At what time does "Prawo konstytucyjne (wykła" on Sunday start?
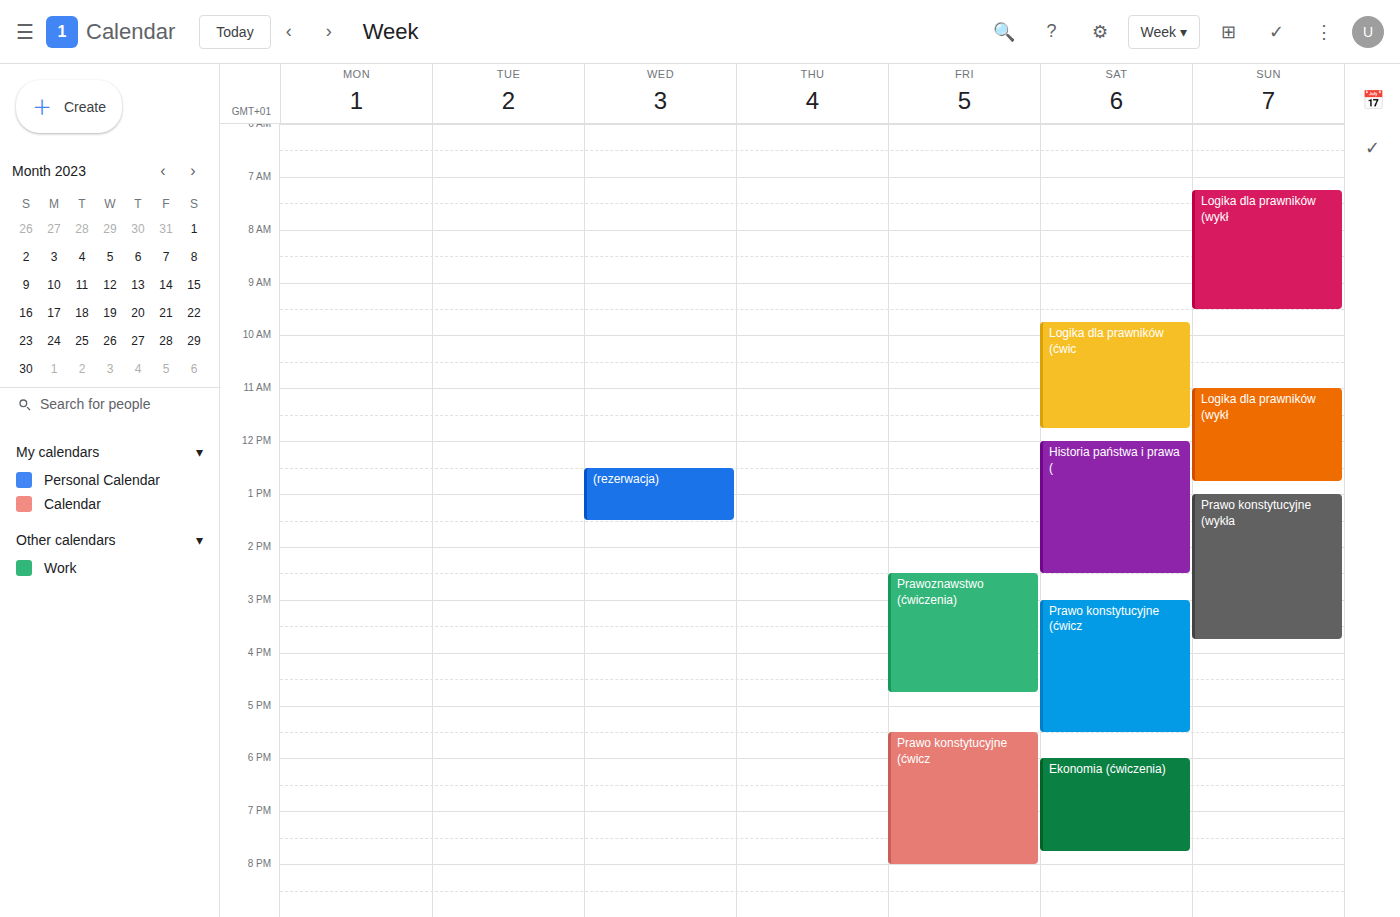
13:00